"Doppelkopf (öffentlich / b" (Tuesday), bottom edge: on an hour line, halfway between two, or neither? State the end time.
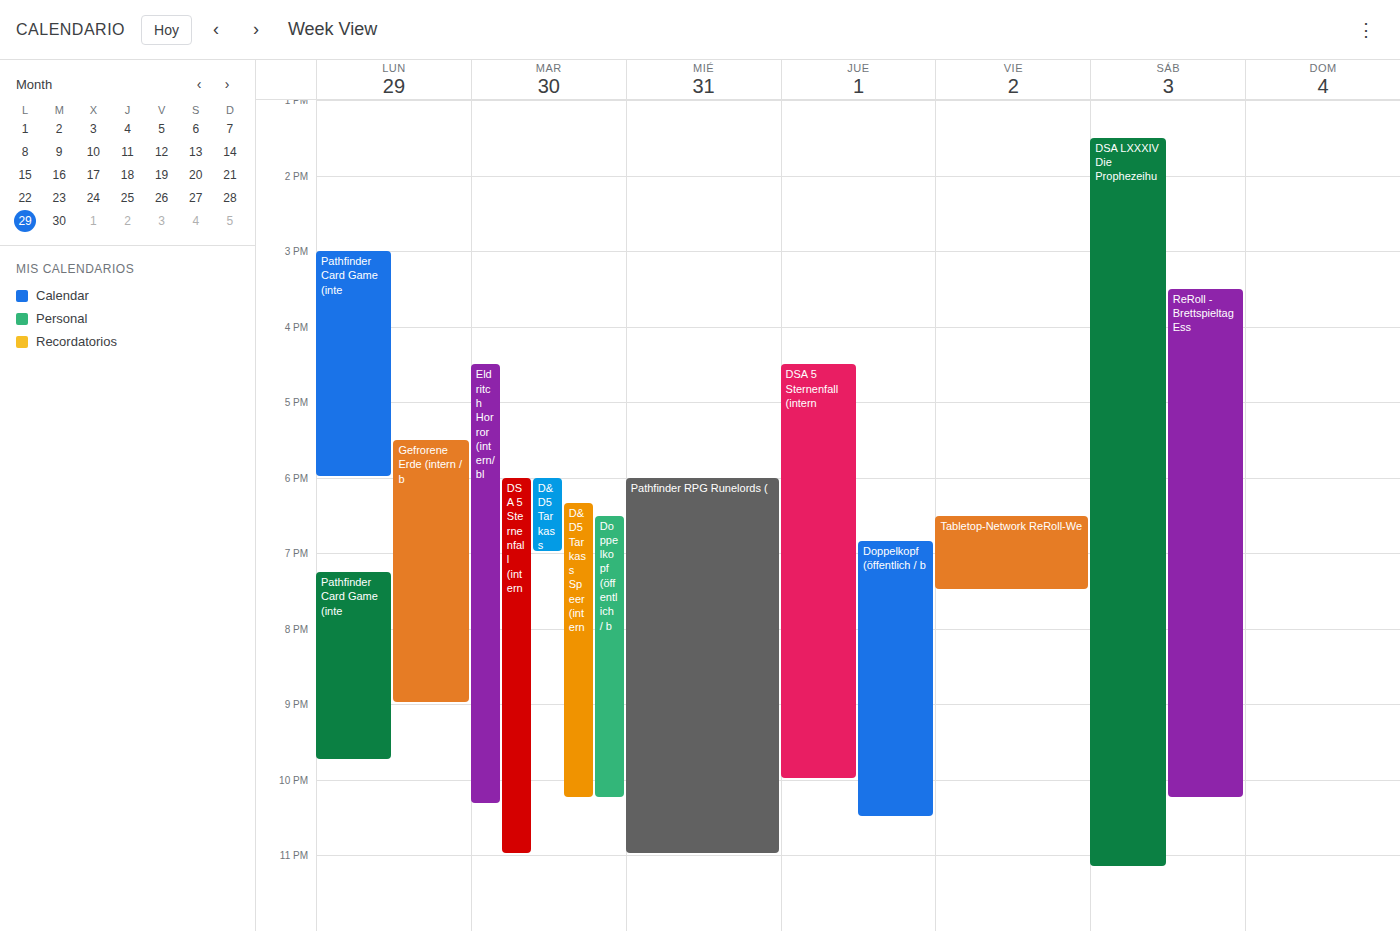
10:15 PM -- neither: a quarter of the way from the 10 PM line to the 11 PM line.